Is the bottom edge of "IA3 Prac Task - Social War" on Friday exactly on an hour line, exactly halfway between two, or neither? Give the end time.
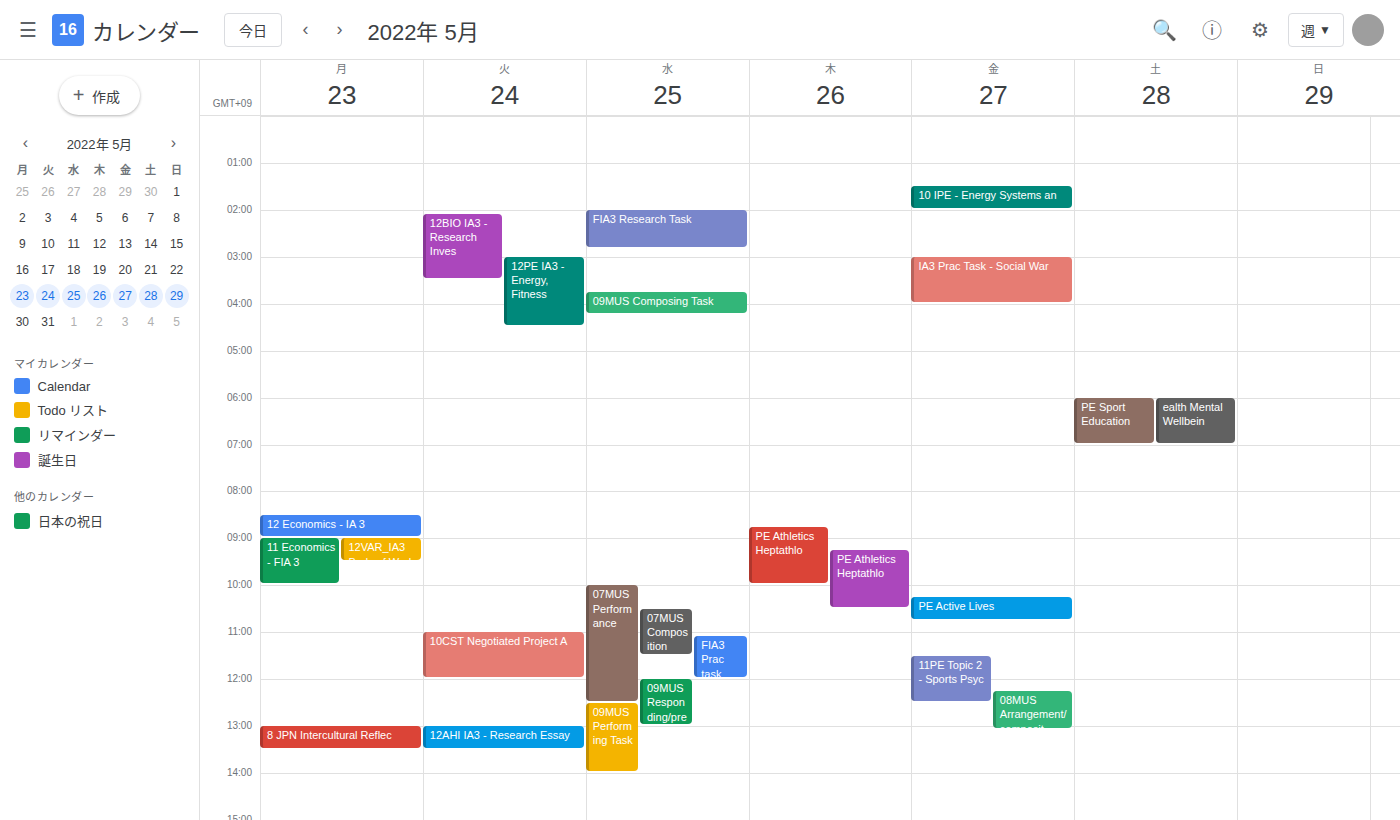
4:00 AM -- exactly on the 4 AM line.